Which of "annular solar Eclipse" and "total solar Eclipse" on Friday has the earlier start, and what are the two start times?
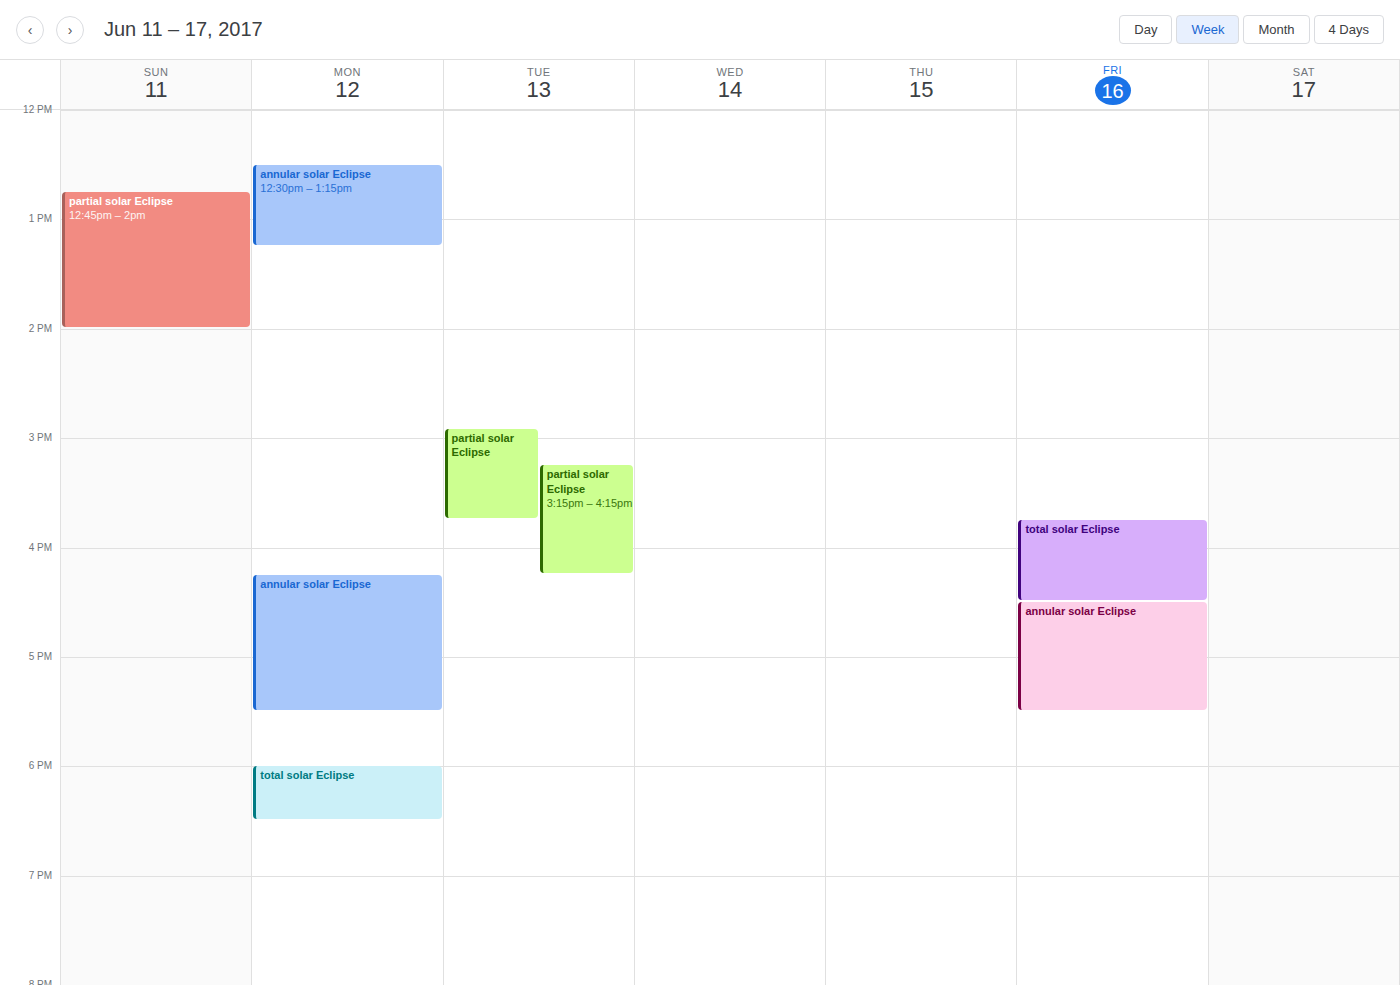
"total solar Eclipse" 3:45 PM; "annular solar Eclipse" 4:30 PM.